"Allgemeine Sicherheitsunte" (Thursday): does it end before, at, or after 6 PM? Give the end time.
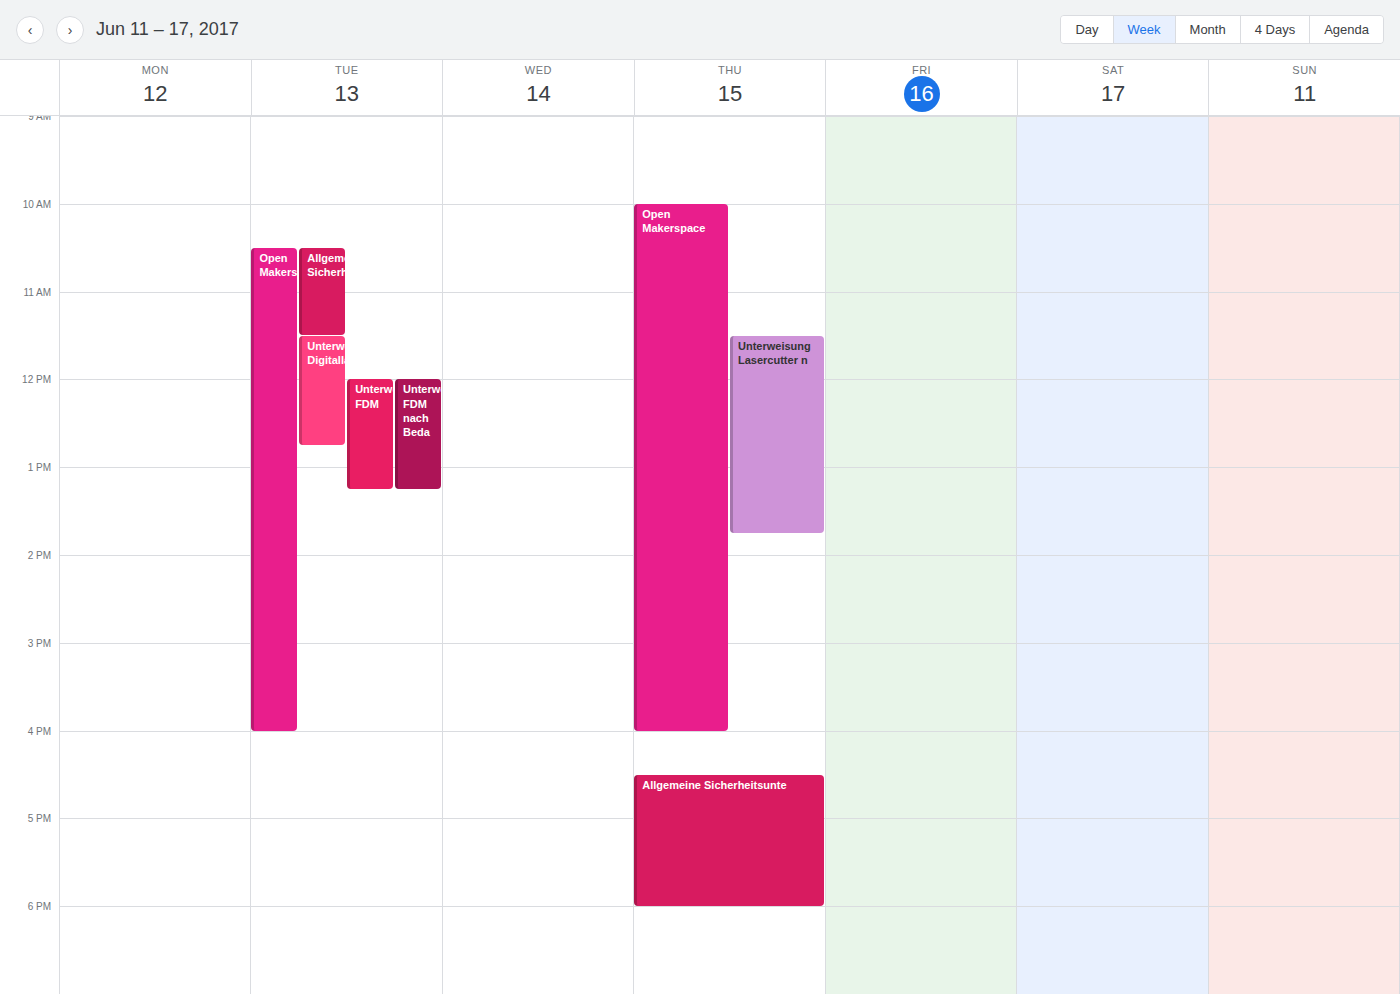
6:00 PM -- exactly at 6 PM, on the 6 PM line.